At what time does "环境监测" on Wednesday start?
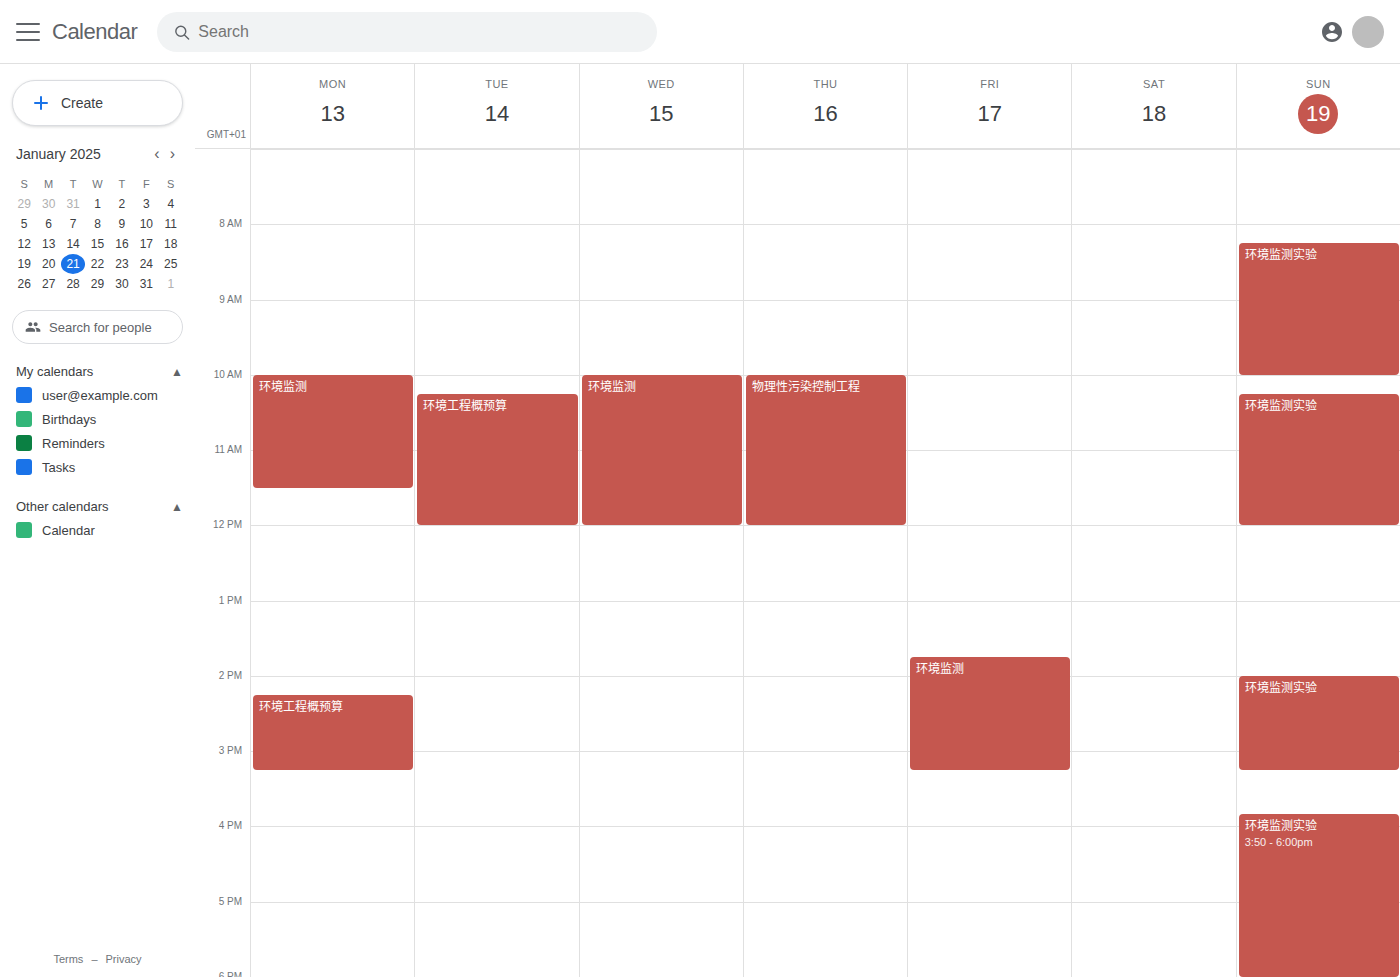
10:00 AM